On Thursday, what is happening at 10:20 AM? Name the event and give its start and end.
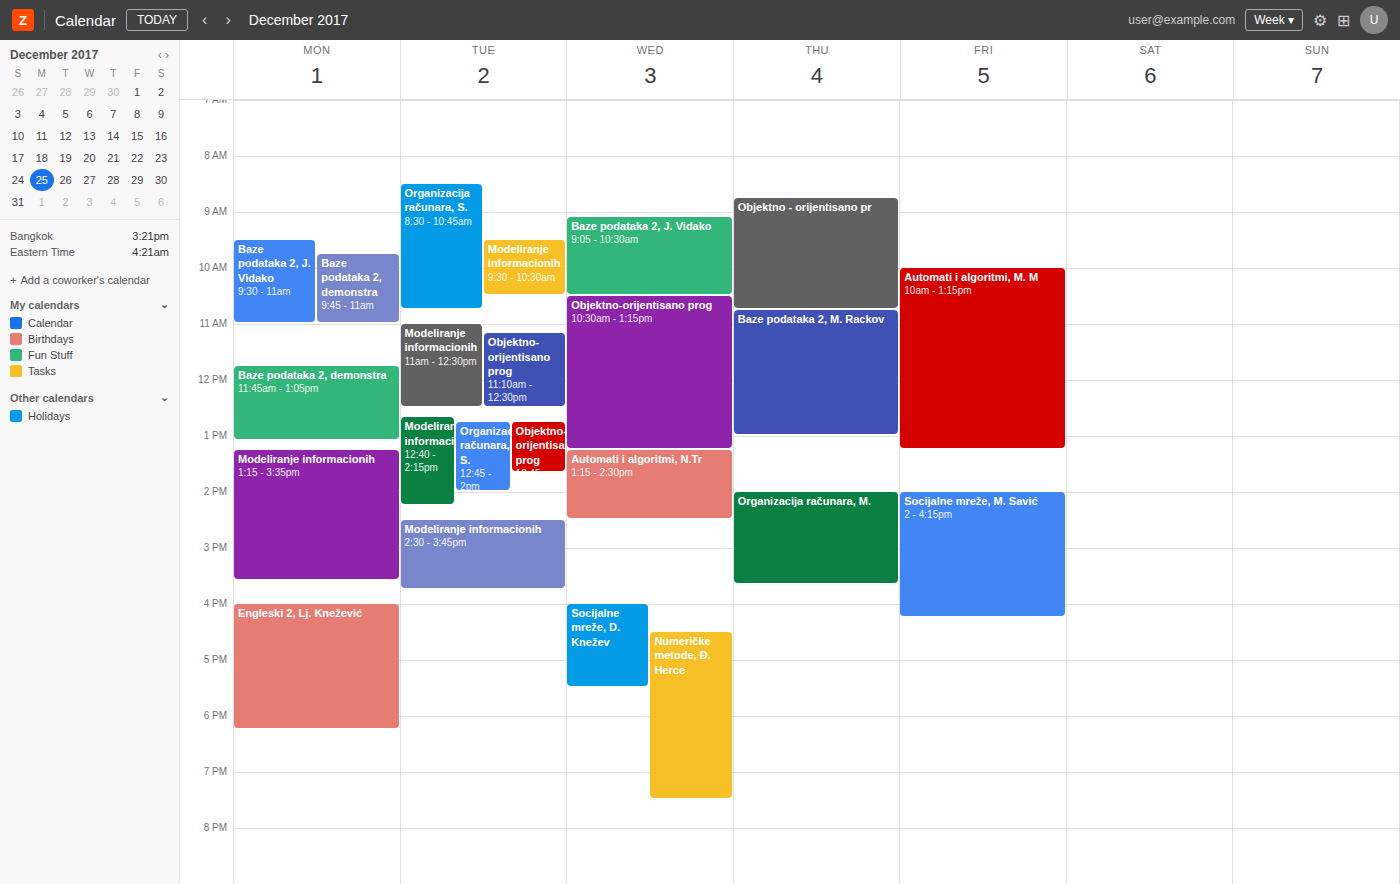
"Objektno - orijentisano pr", 8:45 AM to 10:45 AM